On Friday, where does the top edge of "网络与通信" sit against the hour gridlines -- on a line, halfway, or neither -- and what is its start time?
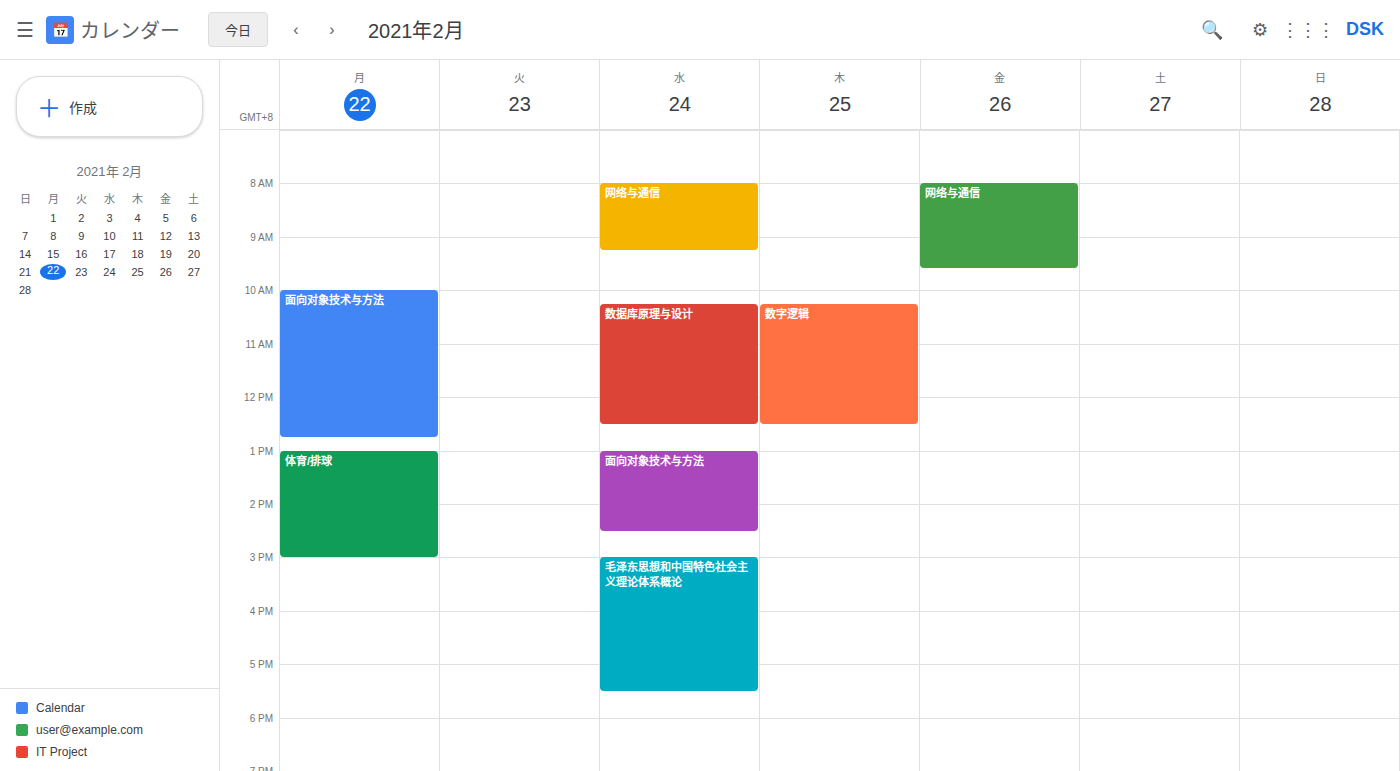
8:00 AM -- exactly on the 8 AM line.